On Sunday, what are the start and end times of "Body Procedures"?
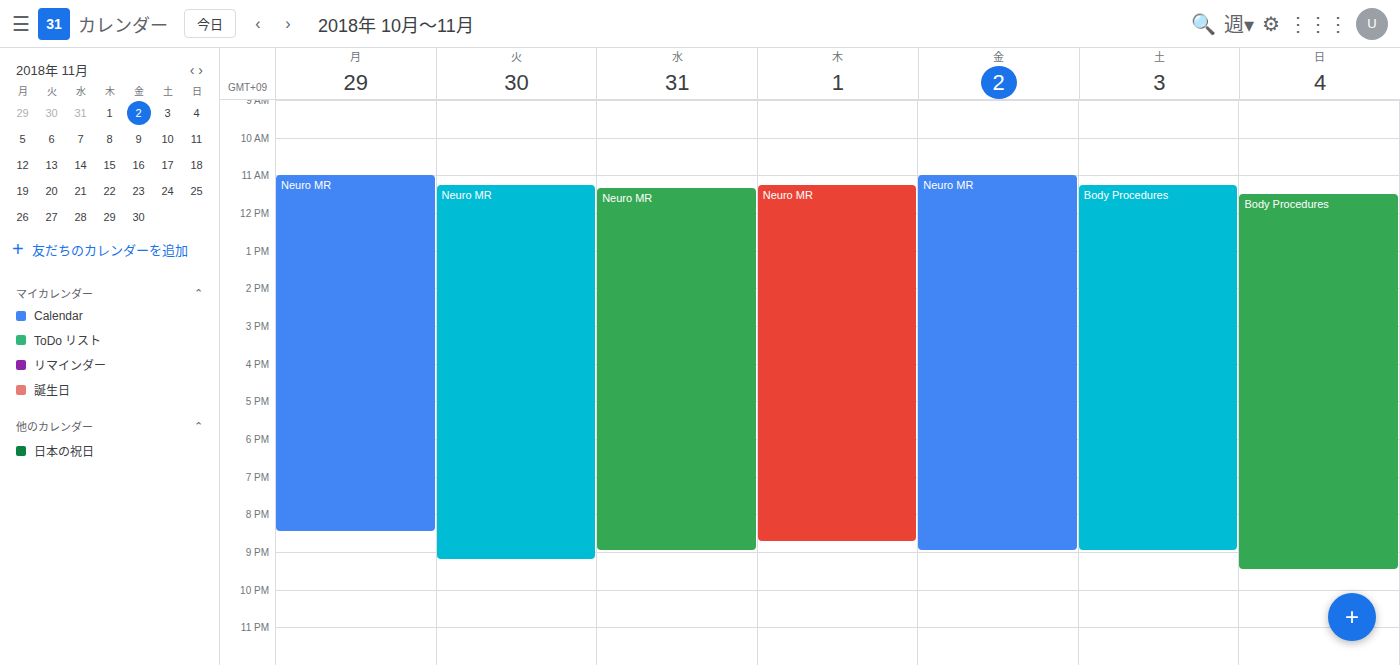
11:30 AM to 9:30 PM